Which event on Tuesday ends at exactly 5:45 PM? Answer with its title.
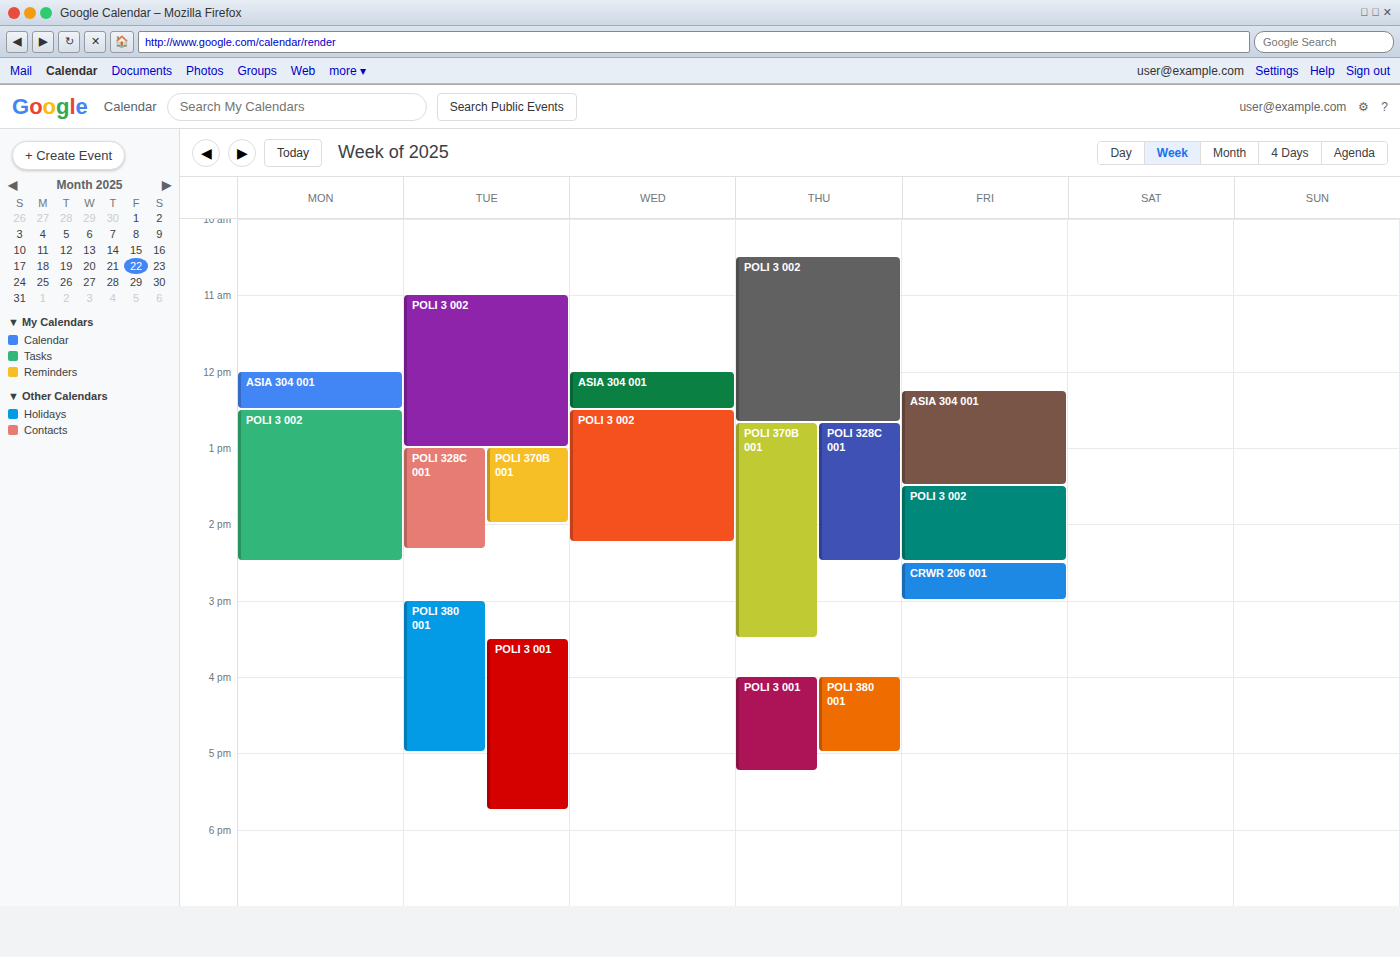
"POLI 3 001"